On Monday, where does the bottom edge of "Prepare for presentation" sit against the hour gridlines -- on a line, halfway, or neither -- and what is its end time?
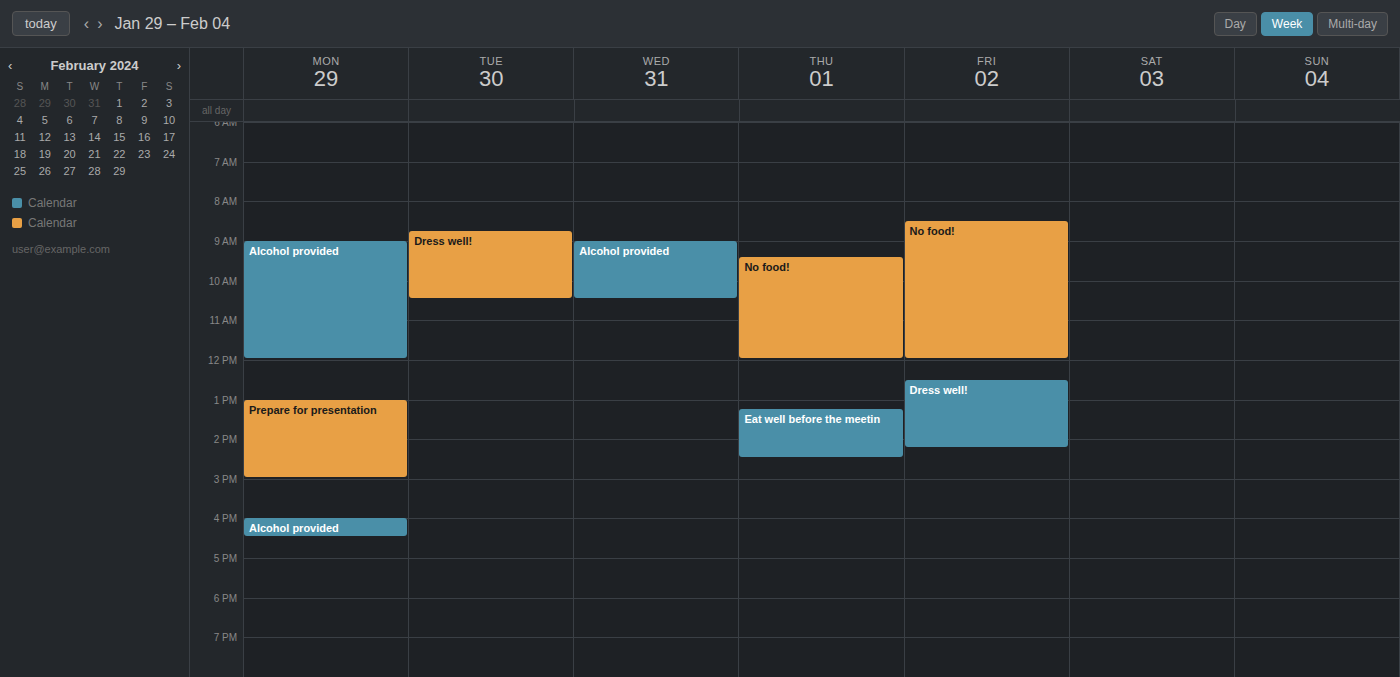
3:00 PM -- exactly on the 3 PM line.